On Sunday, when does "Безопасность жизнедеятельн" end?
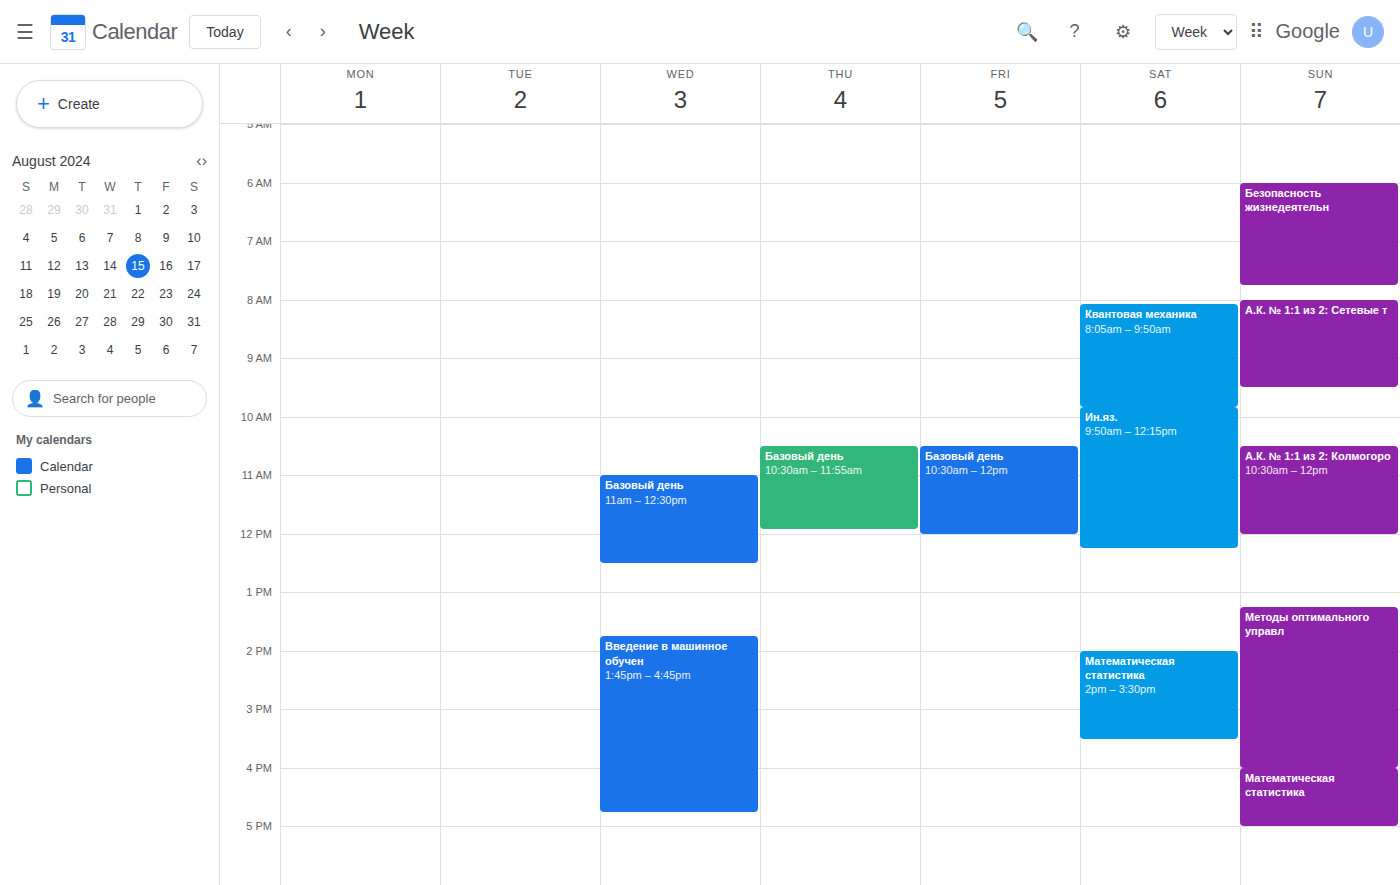
7:45 AM